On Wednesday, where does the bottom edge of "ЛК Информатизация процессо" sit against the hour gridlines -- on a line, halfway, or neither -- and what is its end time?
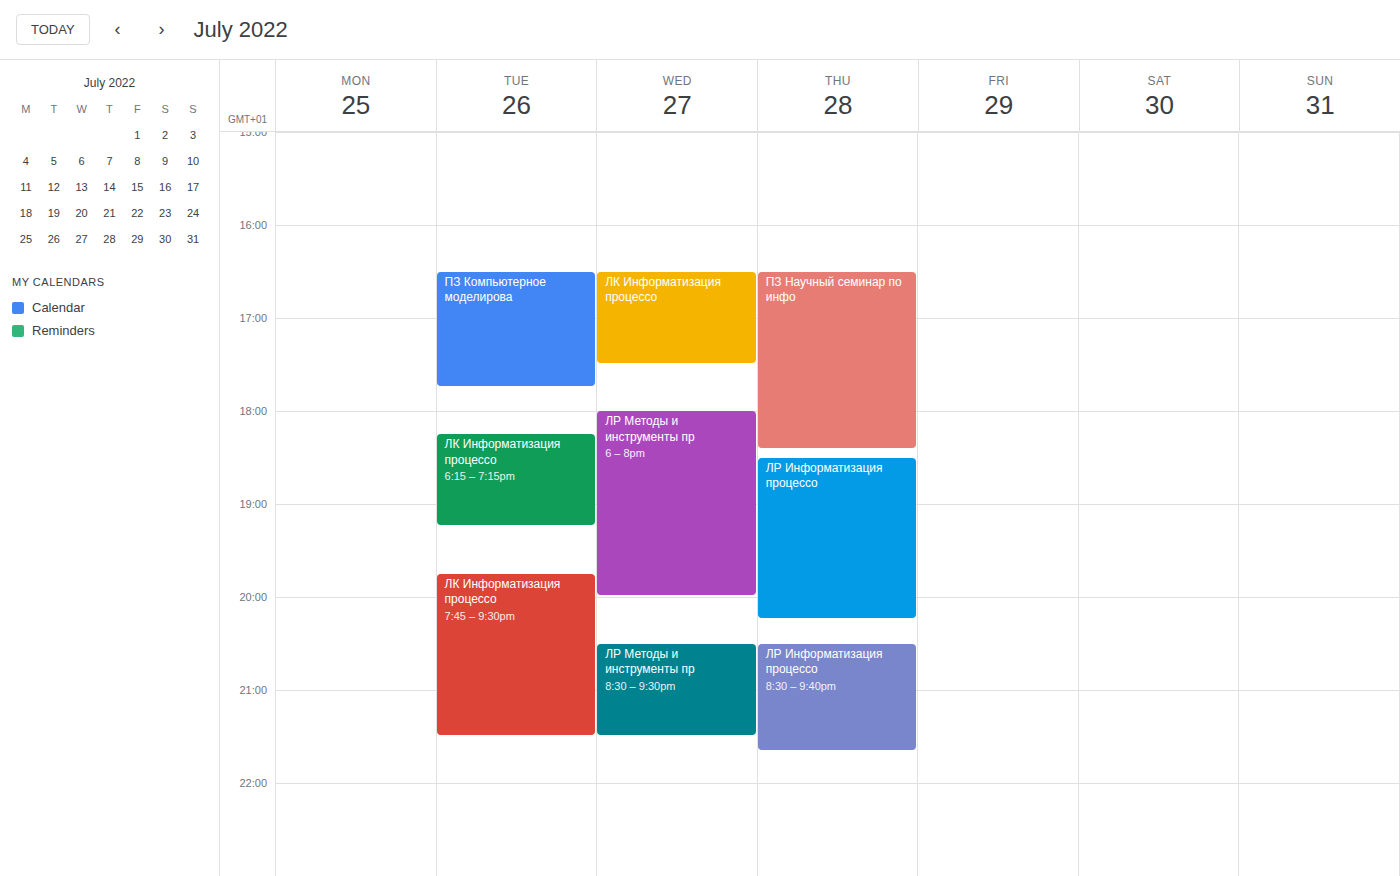
17:30 -- halfway between the 17:00 and 18:00 lines.